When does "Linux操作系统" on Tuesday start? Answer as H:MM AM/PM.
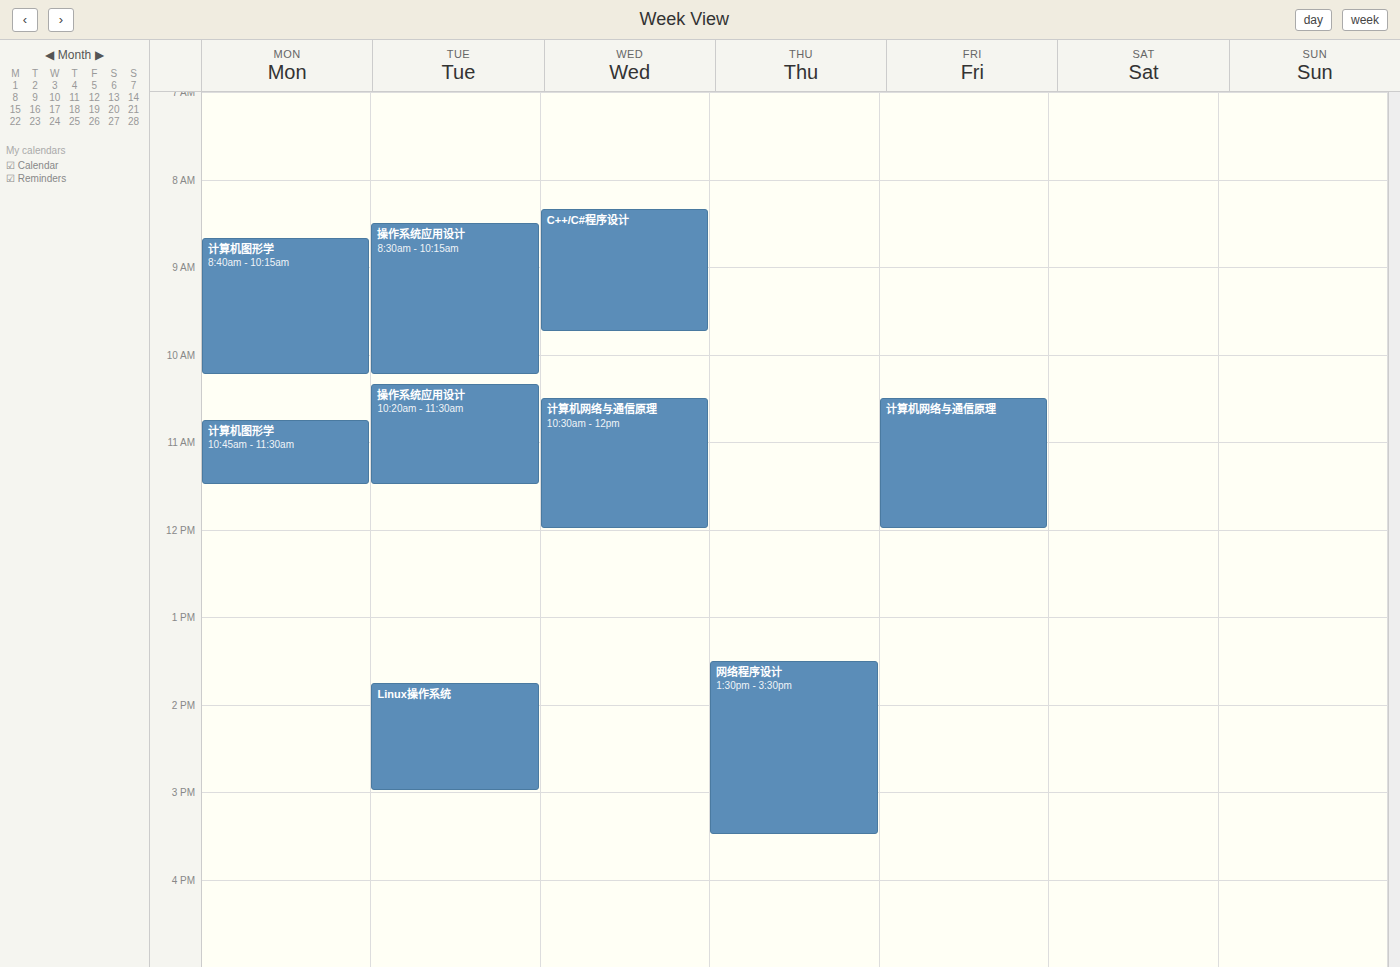
1:45 PM